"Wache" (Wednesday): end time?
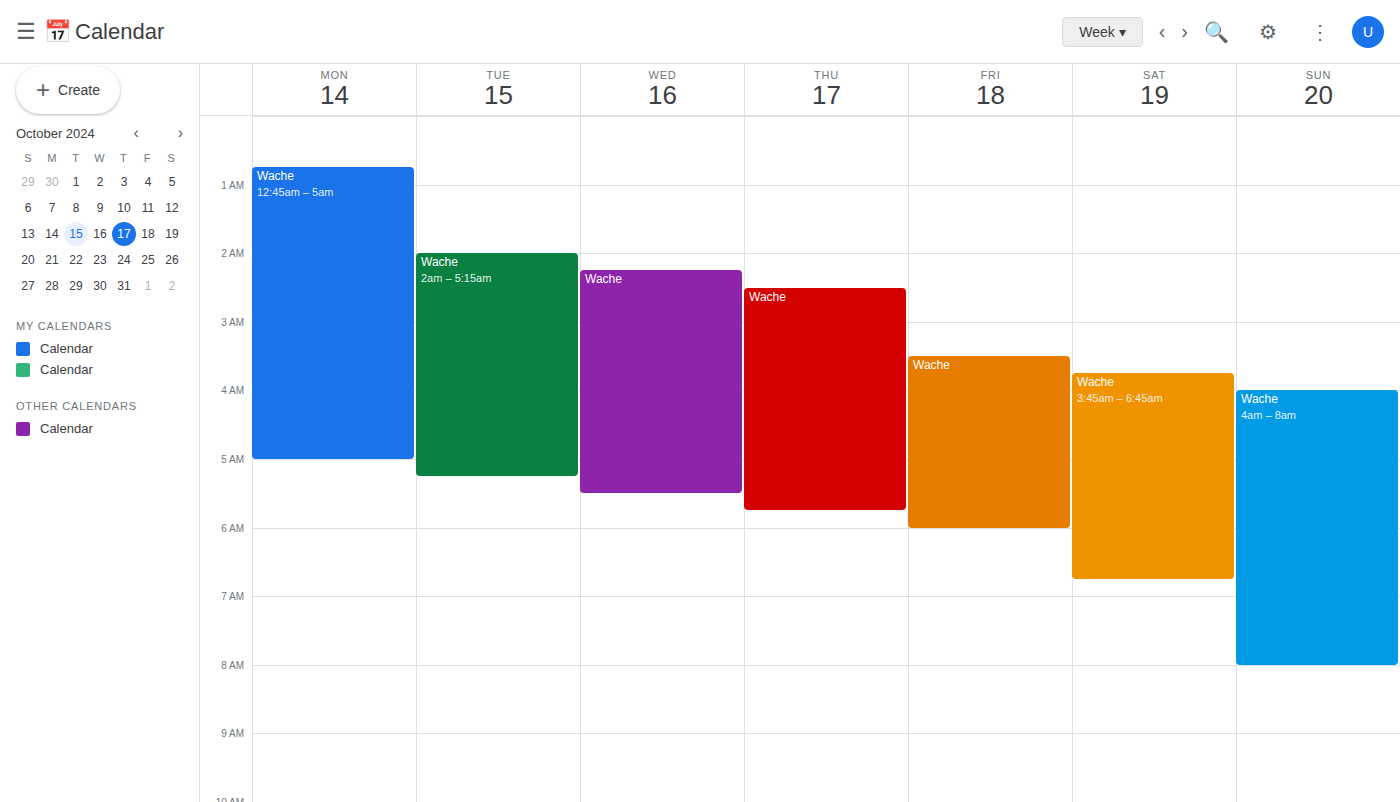
5:30 AM